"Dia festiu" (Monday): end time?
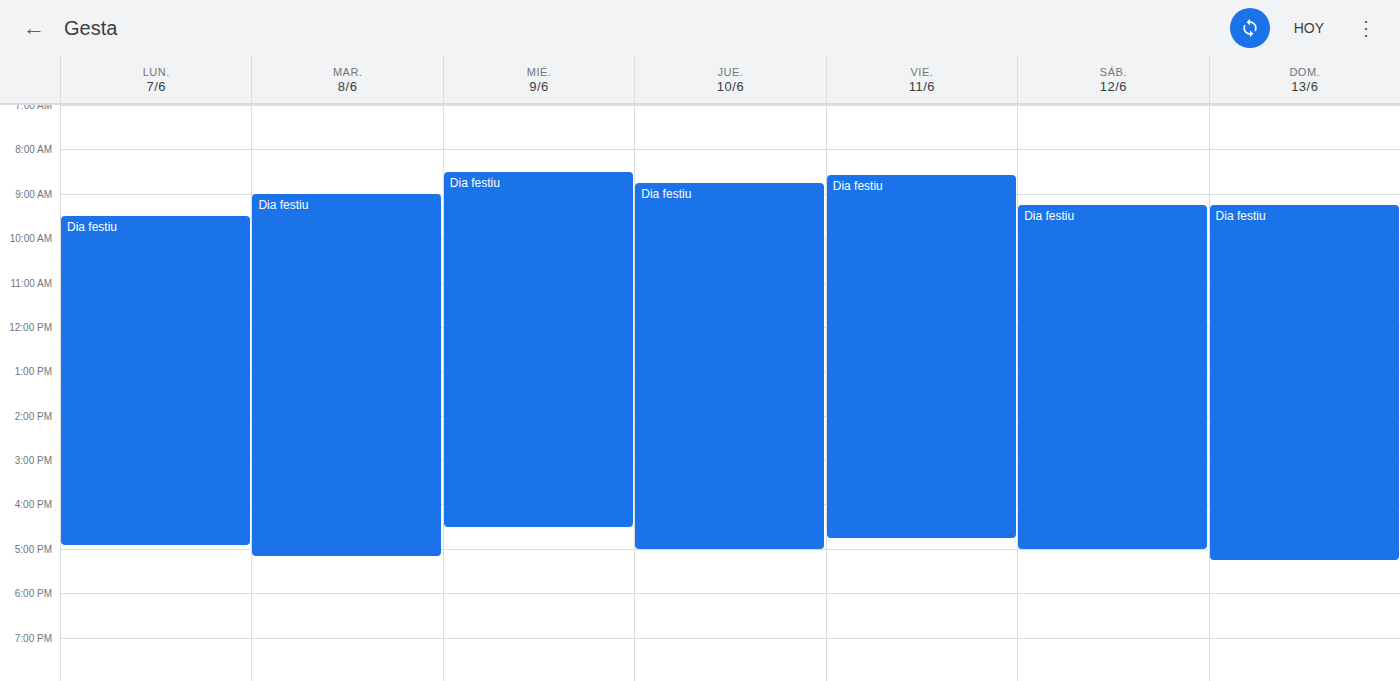
16:55